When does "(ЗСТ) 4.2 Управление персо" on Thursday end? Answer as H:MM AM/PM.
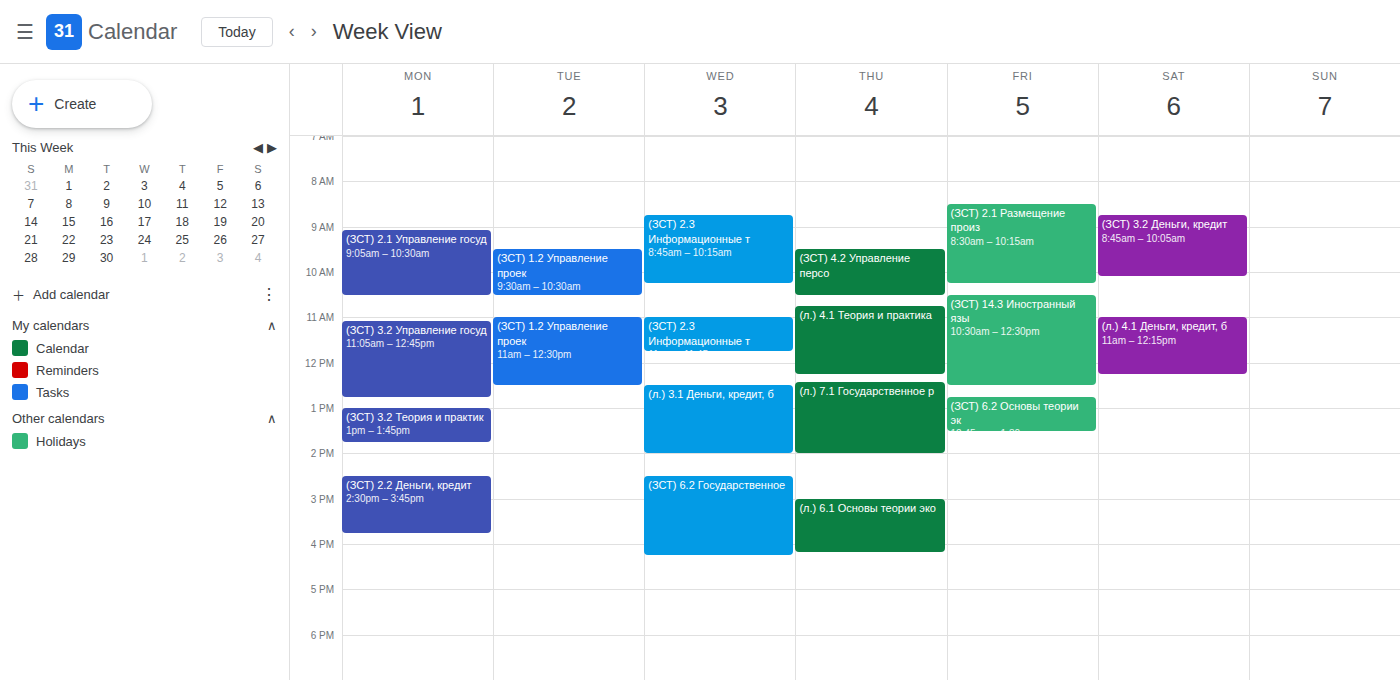
10:30 AM